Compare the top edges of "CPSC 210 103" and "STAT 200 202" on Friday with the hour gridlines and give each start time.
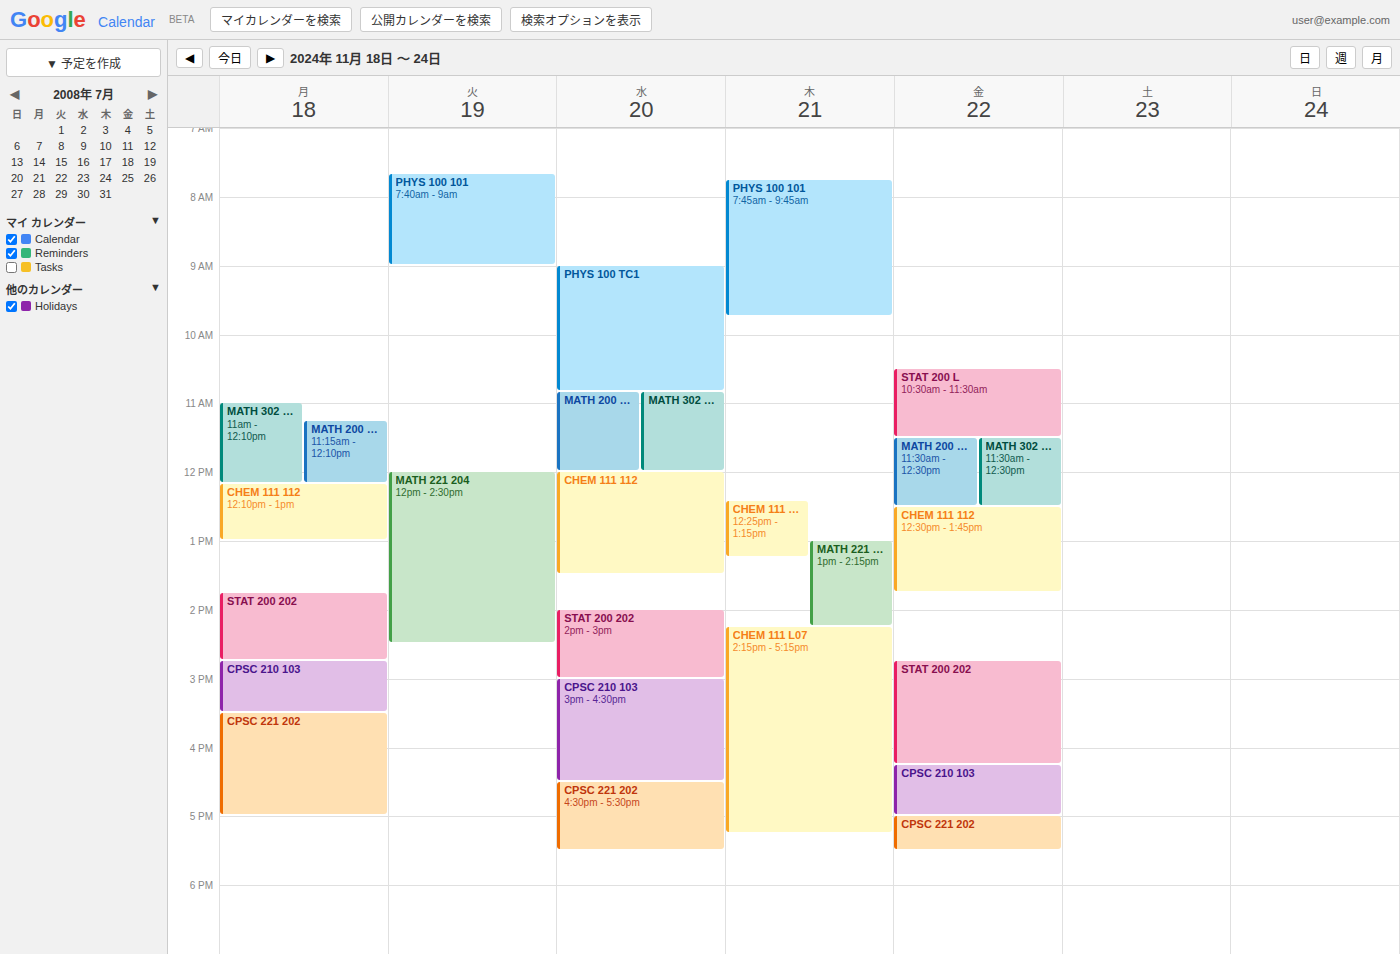
"CPSC 210 103": 4:15 PM, neither: a quarter of the way from the 4 PM line to the 5 PM line. "STAT 200 202": 2:45 PM, neither: three quarters of the way from the 2 PM line to the 3 PM line.